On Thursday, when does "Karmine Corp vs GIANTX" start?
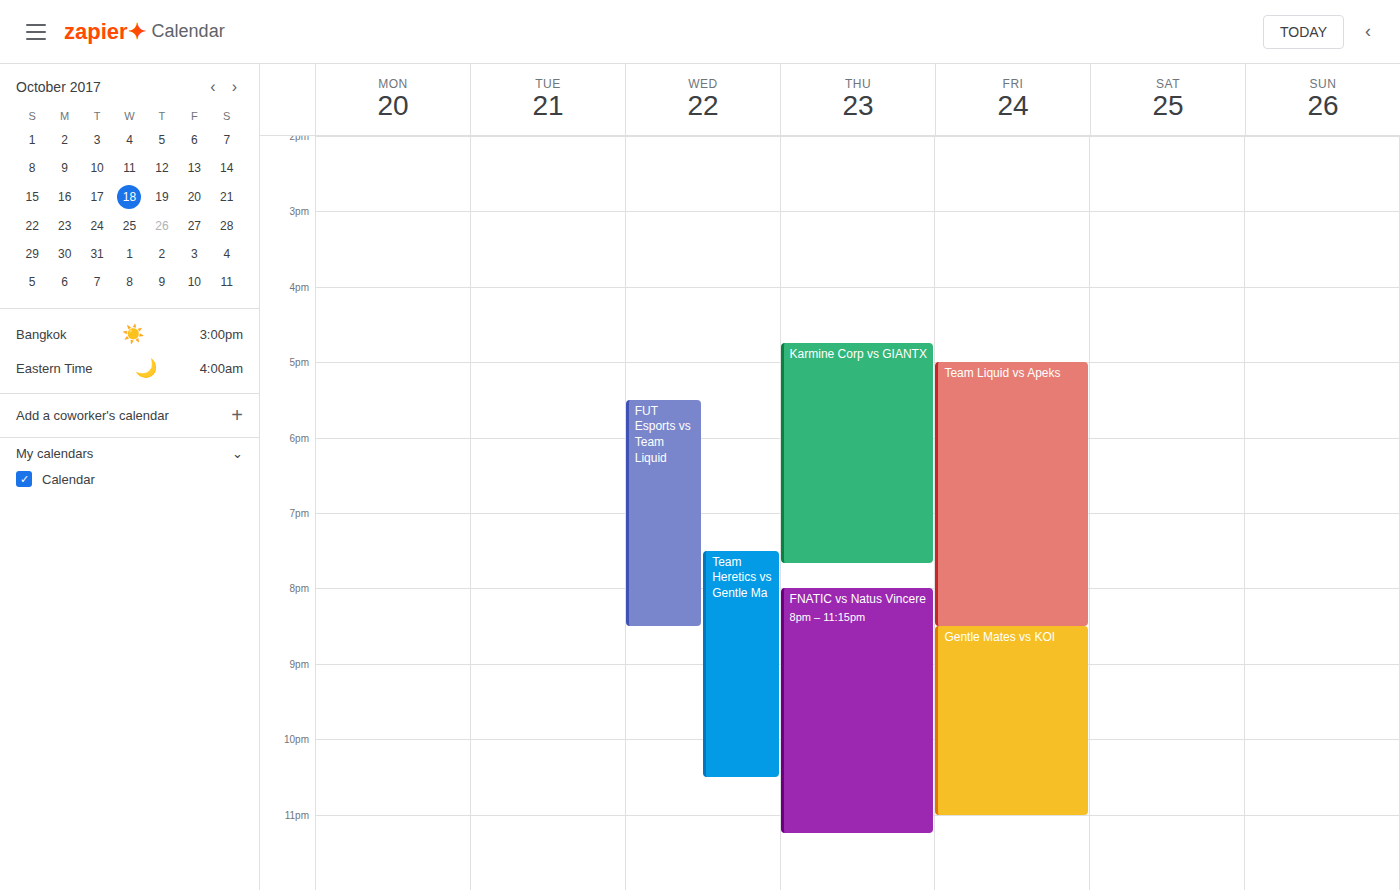
4:45 PM